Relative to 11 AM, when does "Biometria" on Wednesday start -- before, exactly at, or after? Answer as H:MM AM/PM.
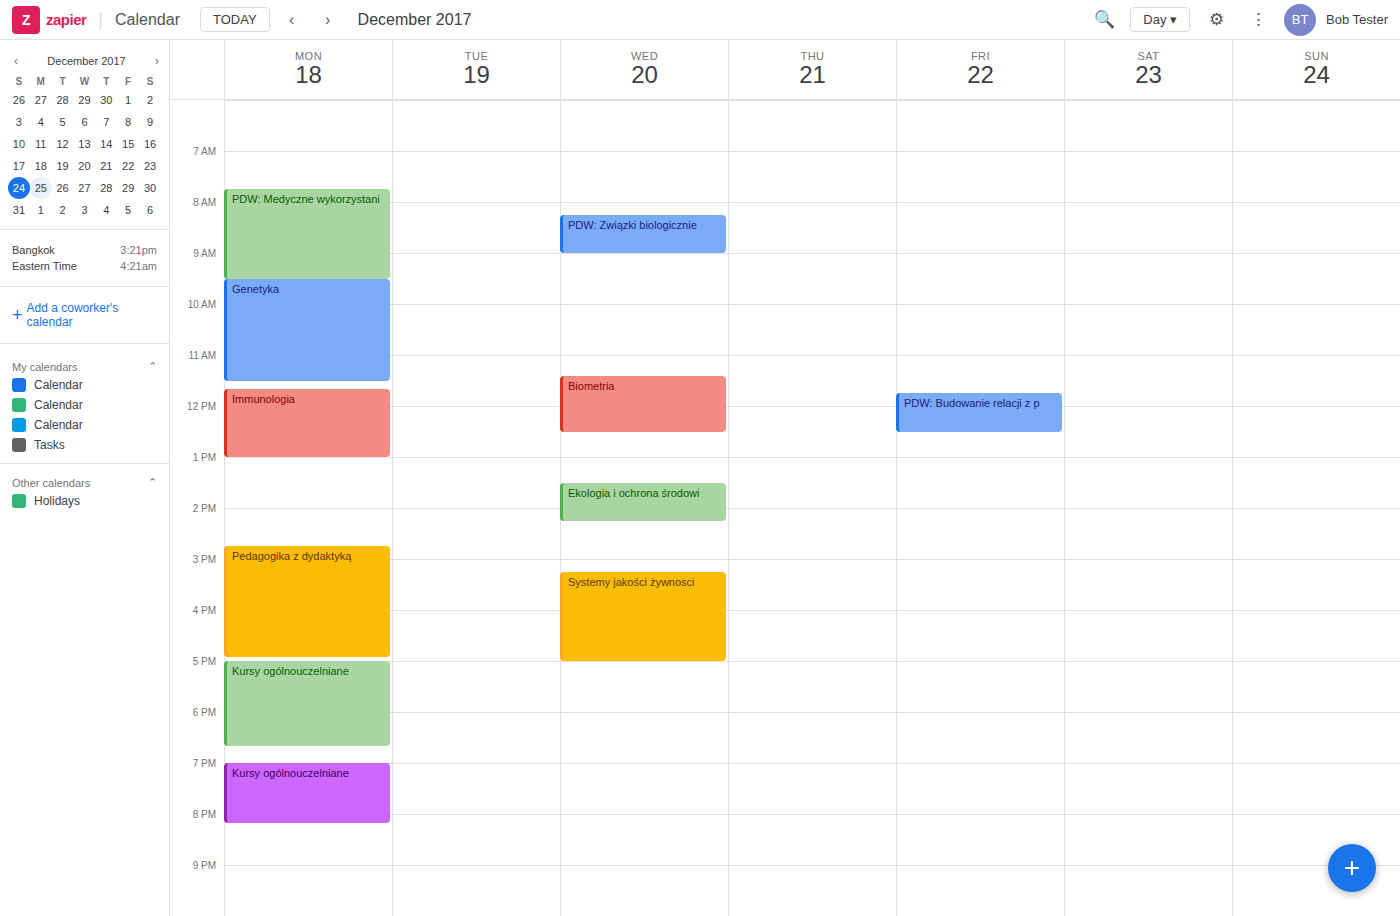
11:25 AM -- after 11 AM, 25 minutes below the 11 AM line.